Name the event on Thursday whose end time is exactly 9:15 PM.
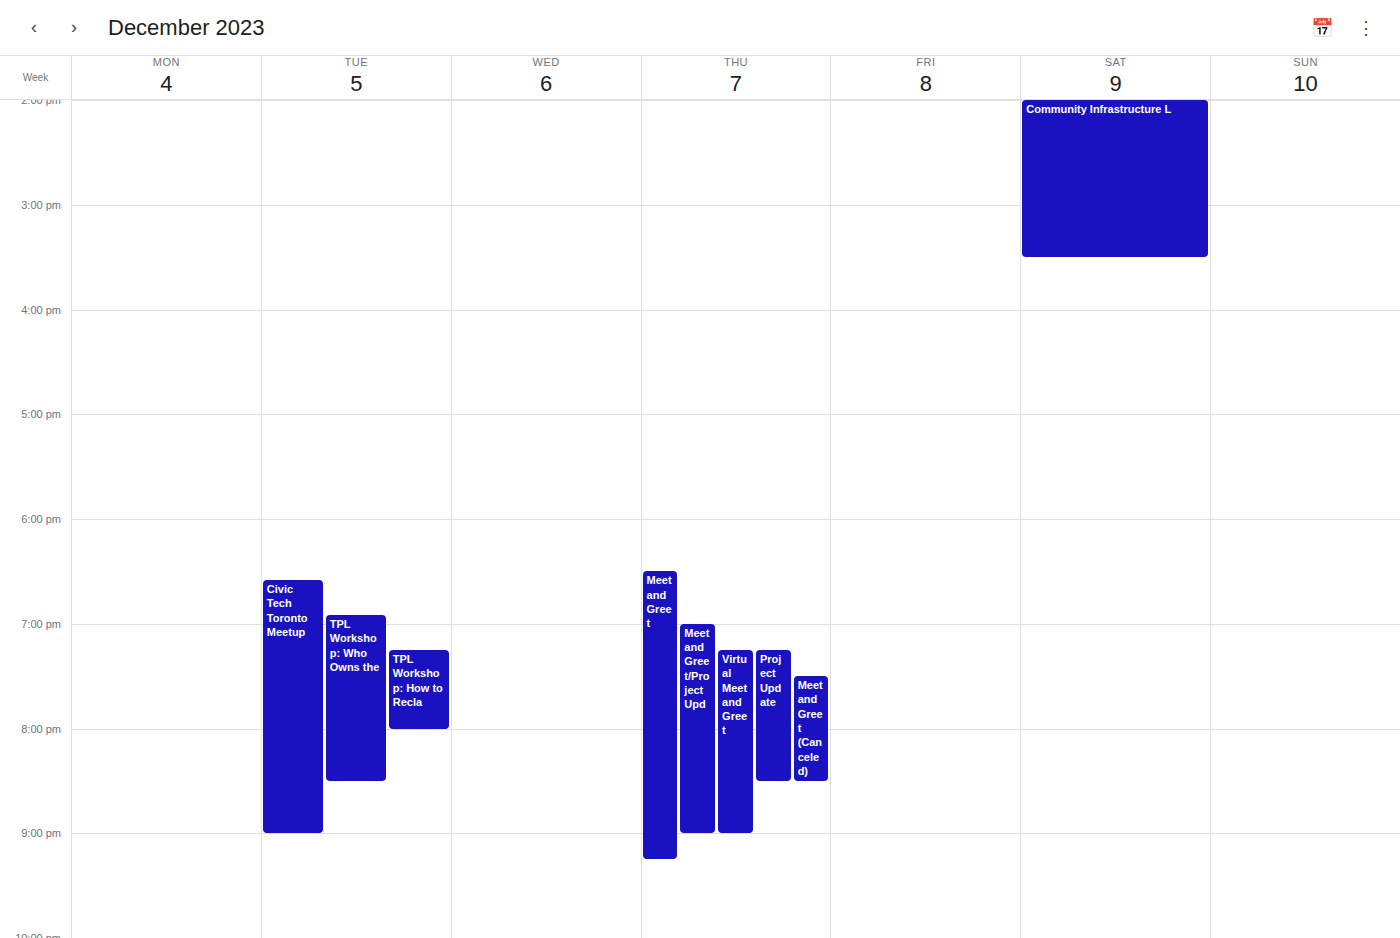
"Meet and Greet"